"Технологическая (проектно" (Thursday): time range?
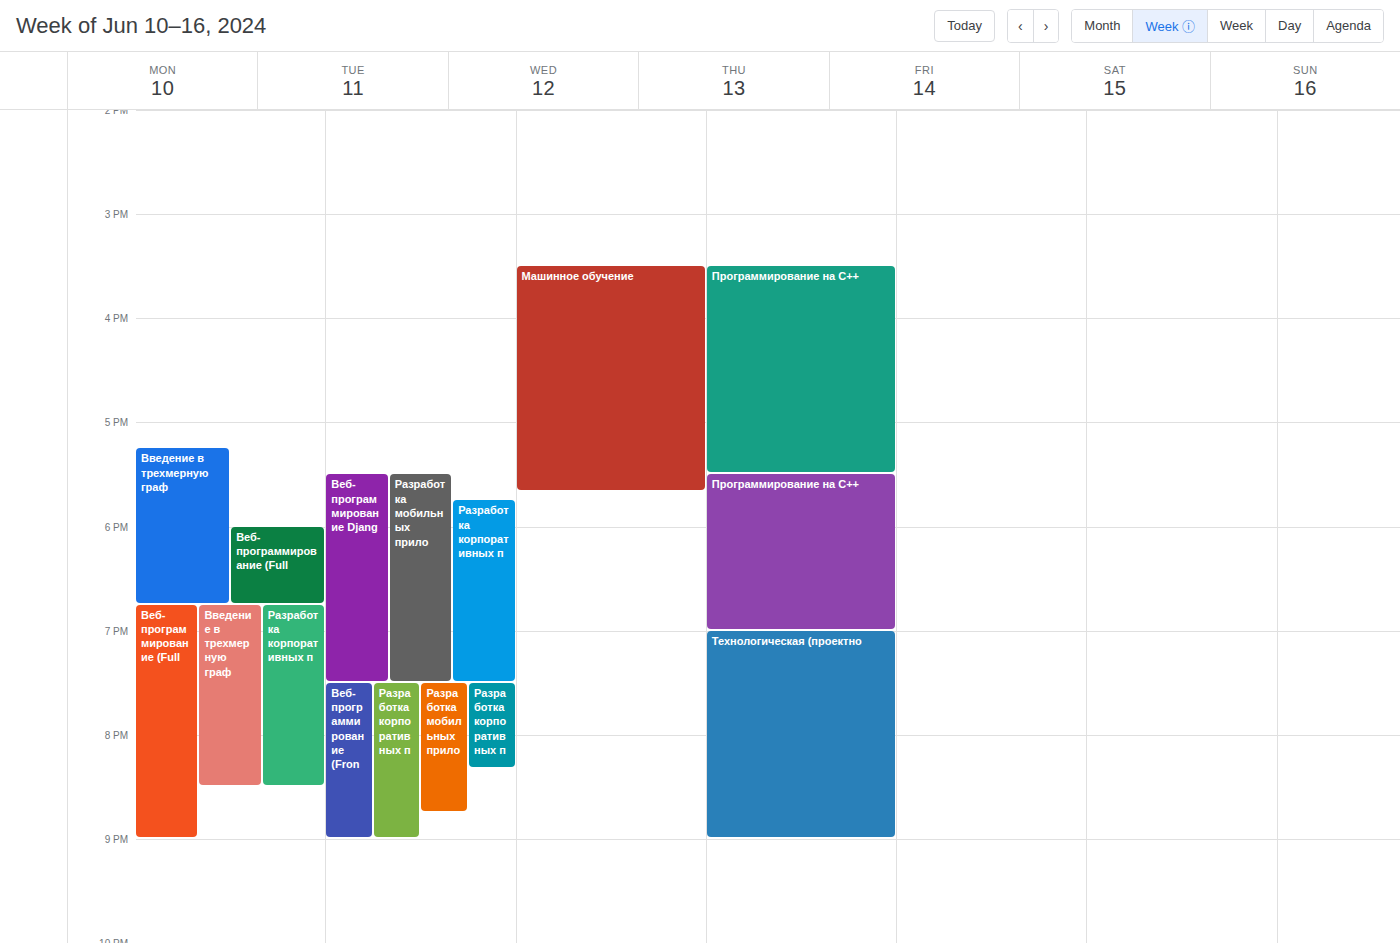
7:00 PM to 9:00 PM